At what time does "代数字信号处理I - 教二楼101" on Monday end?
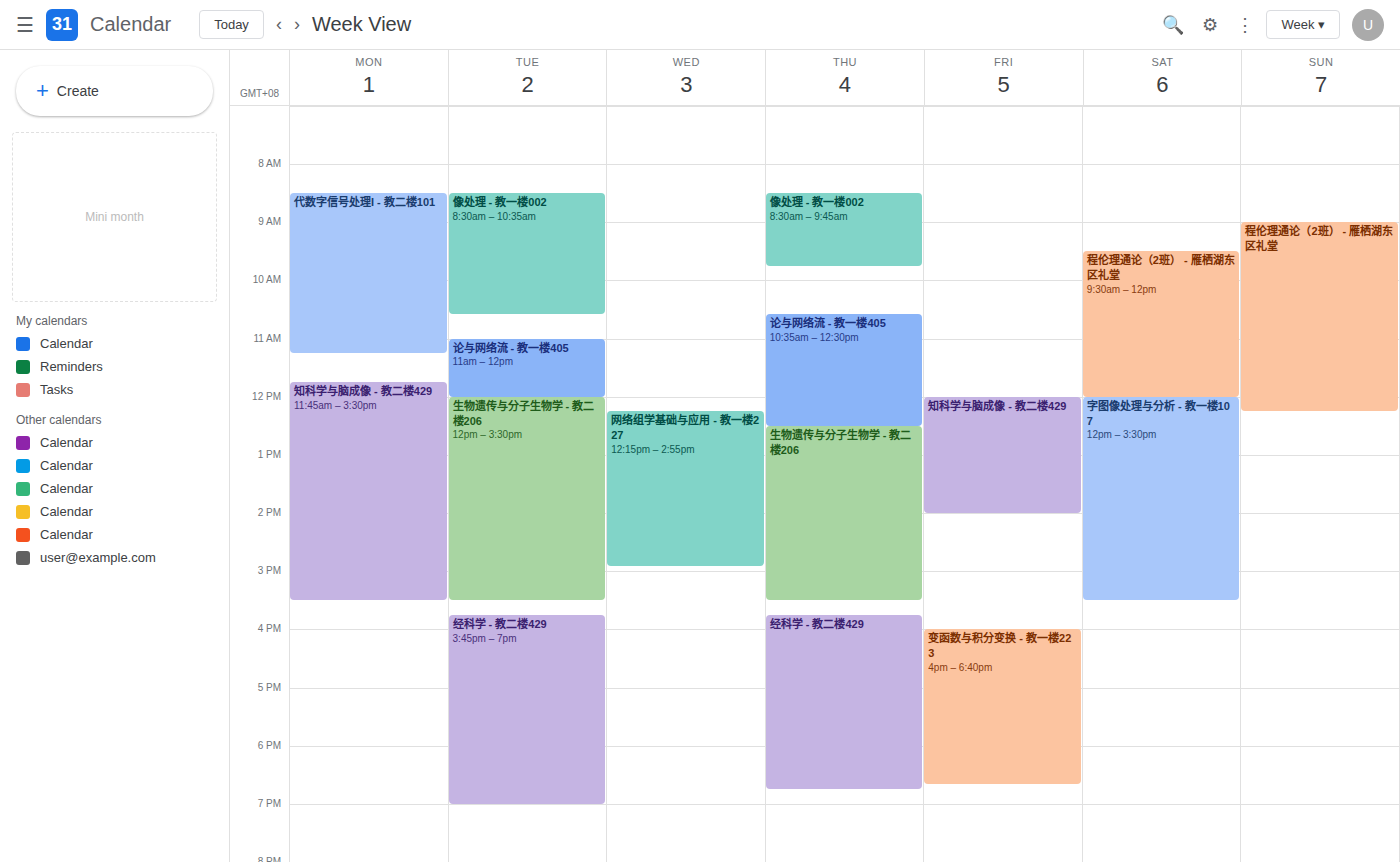
11:15 AM